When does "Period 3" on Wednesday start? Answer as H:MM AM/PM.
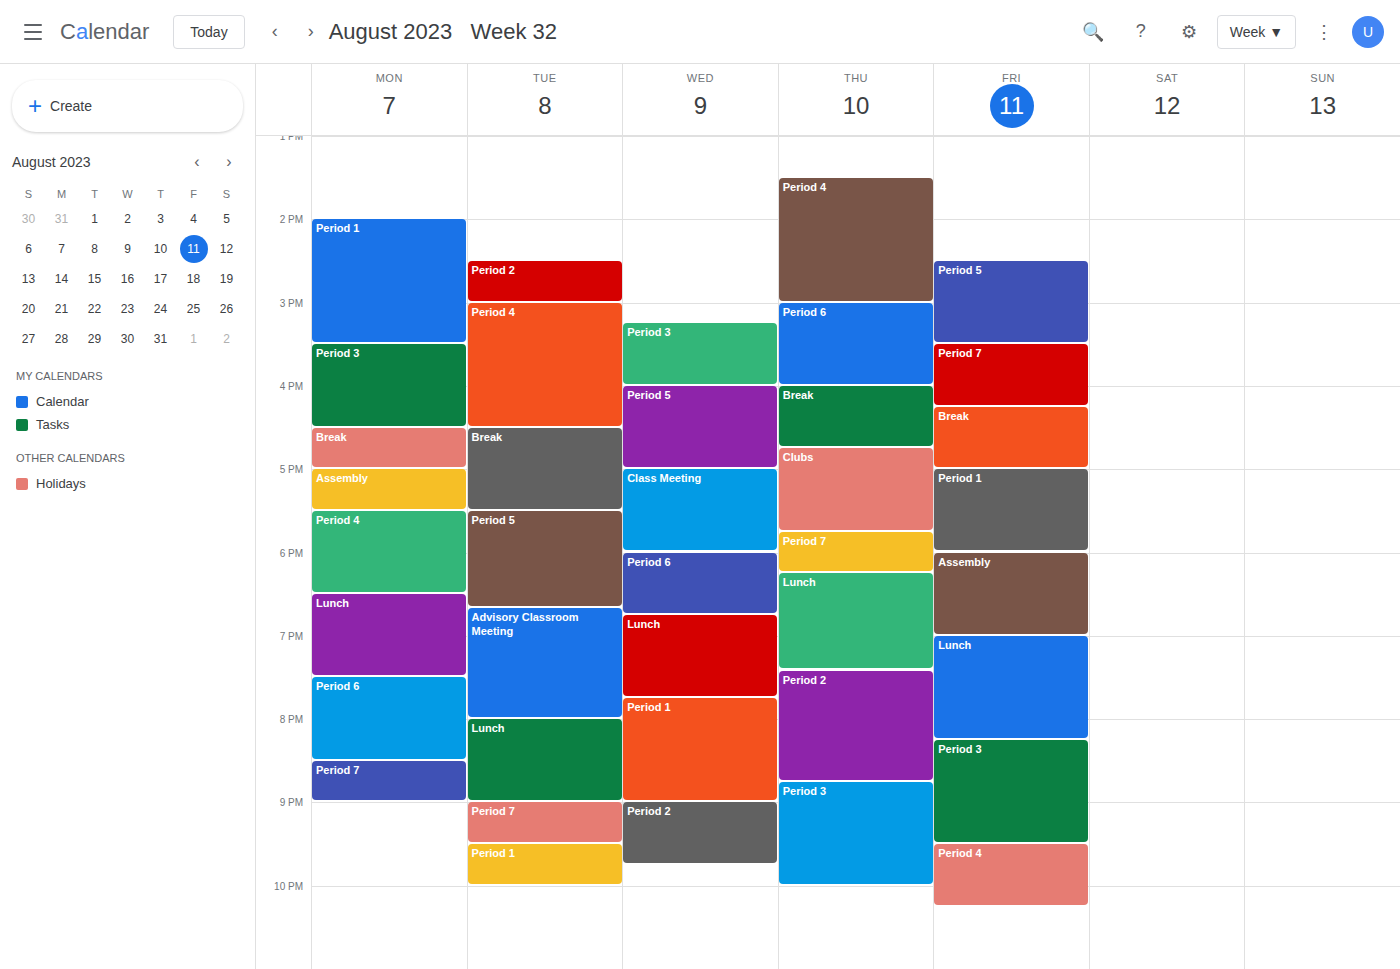
3:15 PM